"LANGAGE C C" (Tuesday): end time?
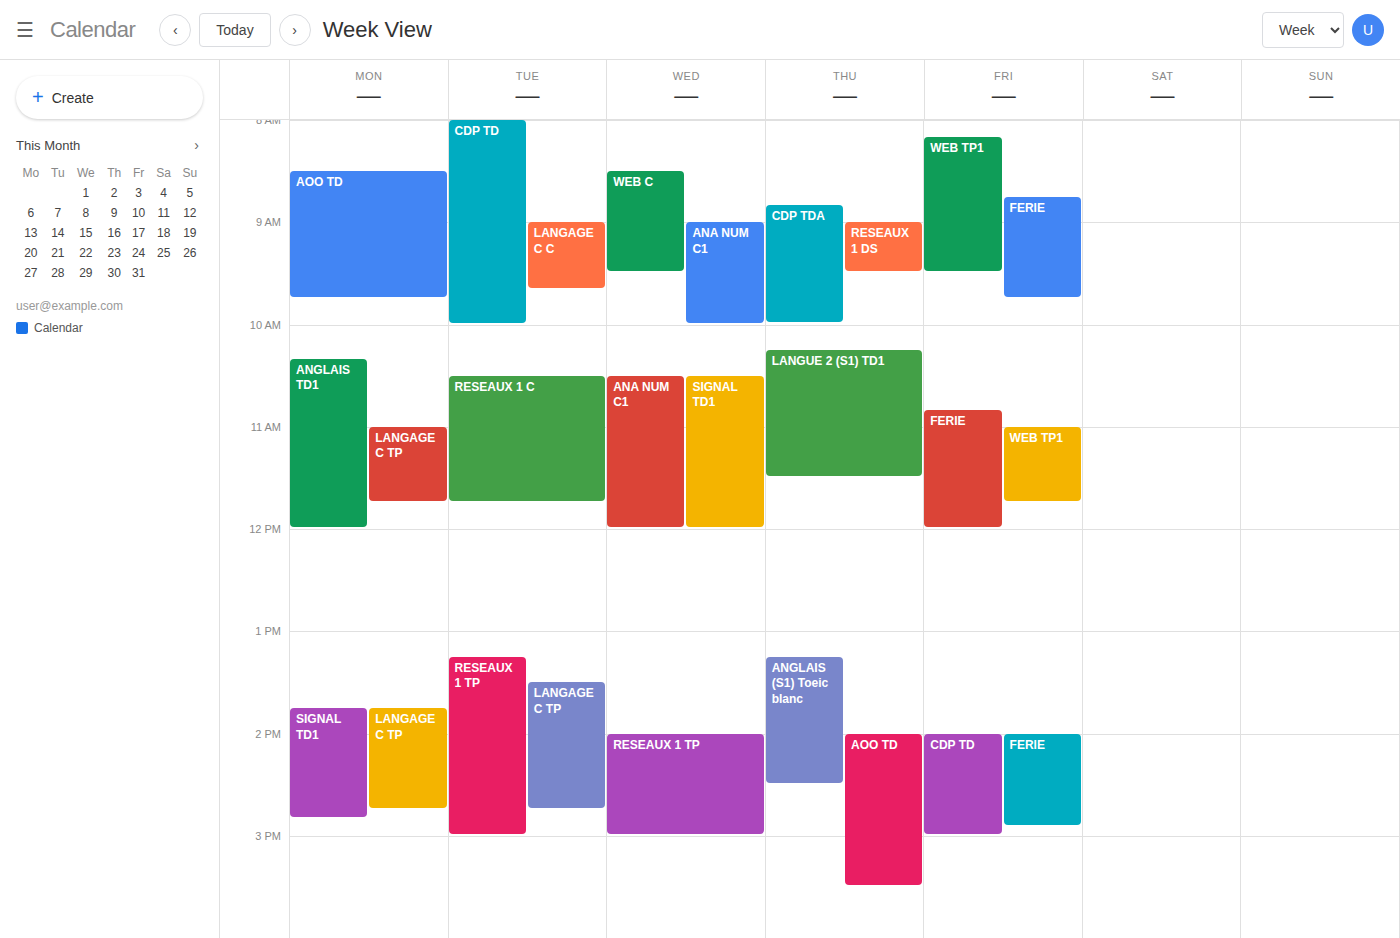
9:40 AM